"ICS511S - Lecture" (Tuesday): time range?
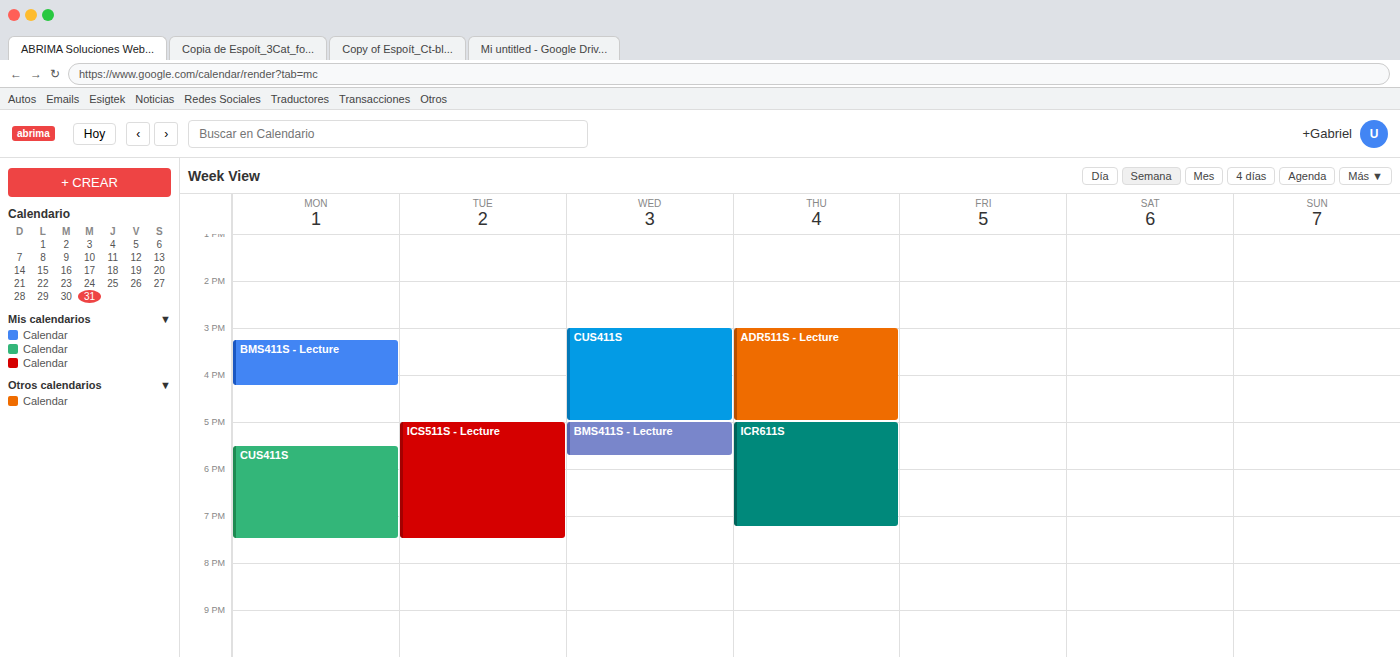
5:00 PM to 7:30 PM